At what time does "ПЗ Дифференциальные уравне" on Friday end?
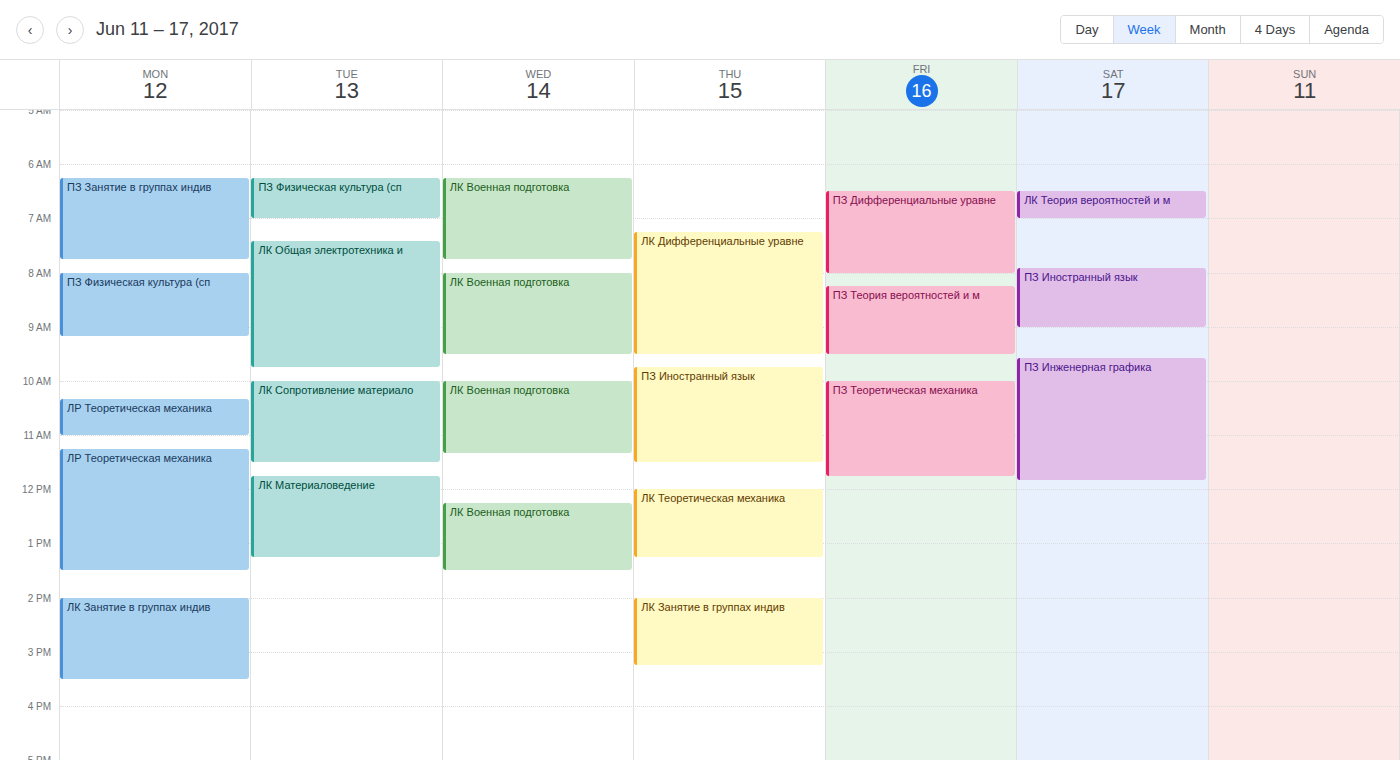
8:00 AM